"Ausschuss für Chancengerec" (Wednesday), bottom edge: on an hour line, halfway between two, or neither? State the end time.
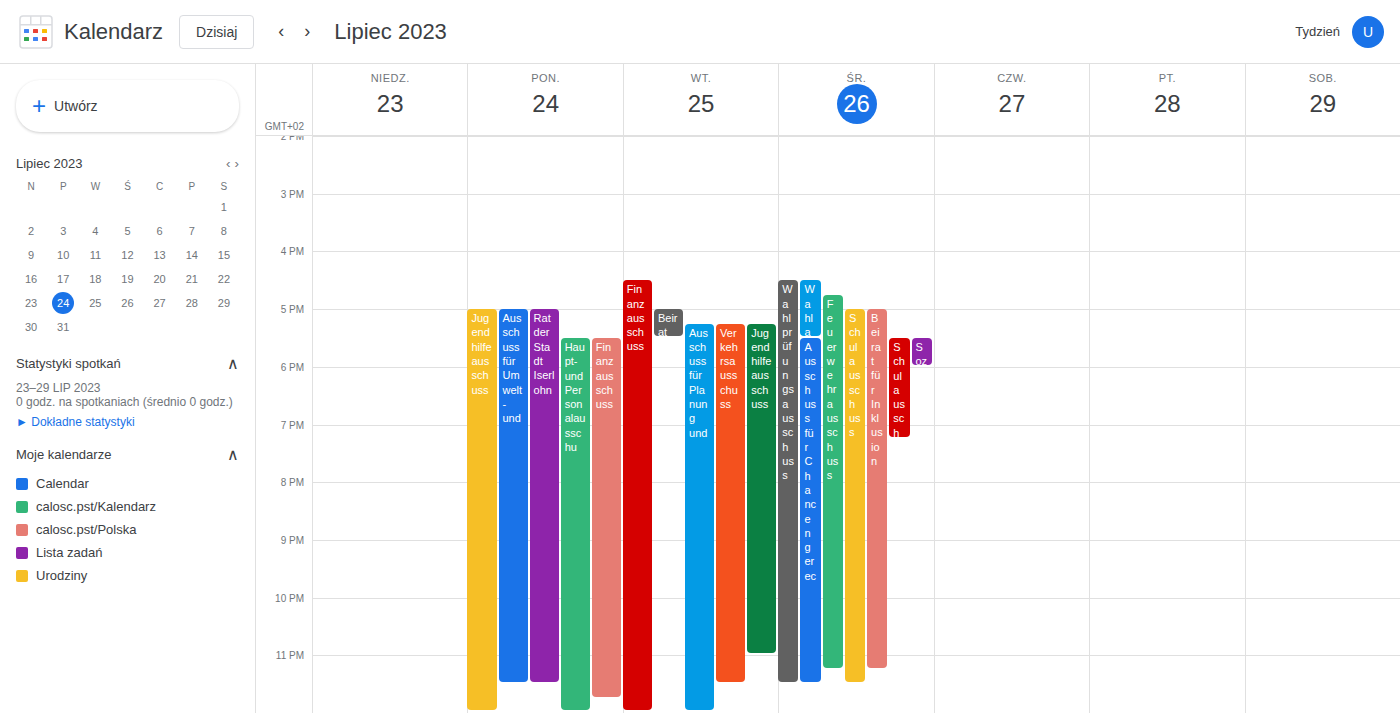
11:30 PM -- halfway between the 11 PM and 12 AM lines.